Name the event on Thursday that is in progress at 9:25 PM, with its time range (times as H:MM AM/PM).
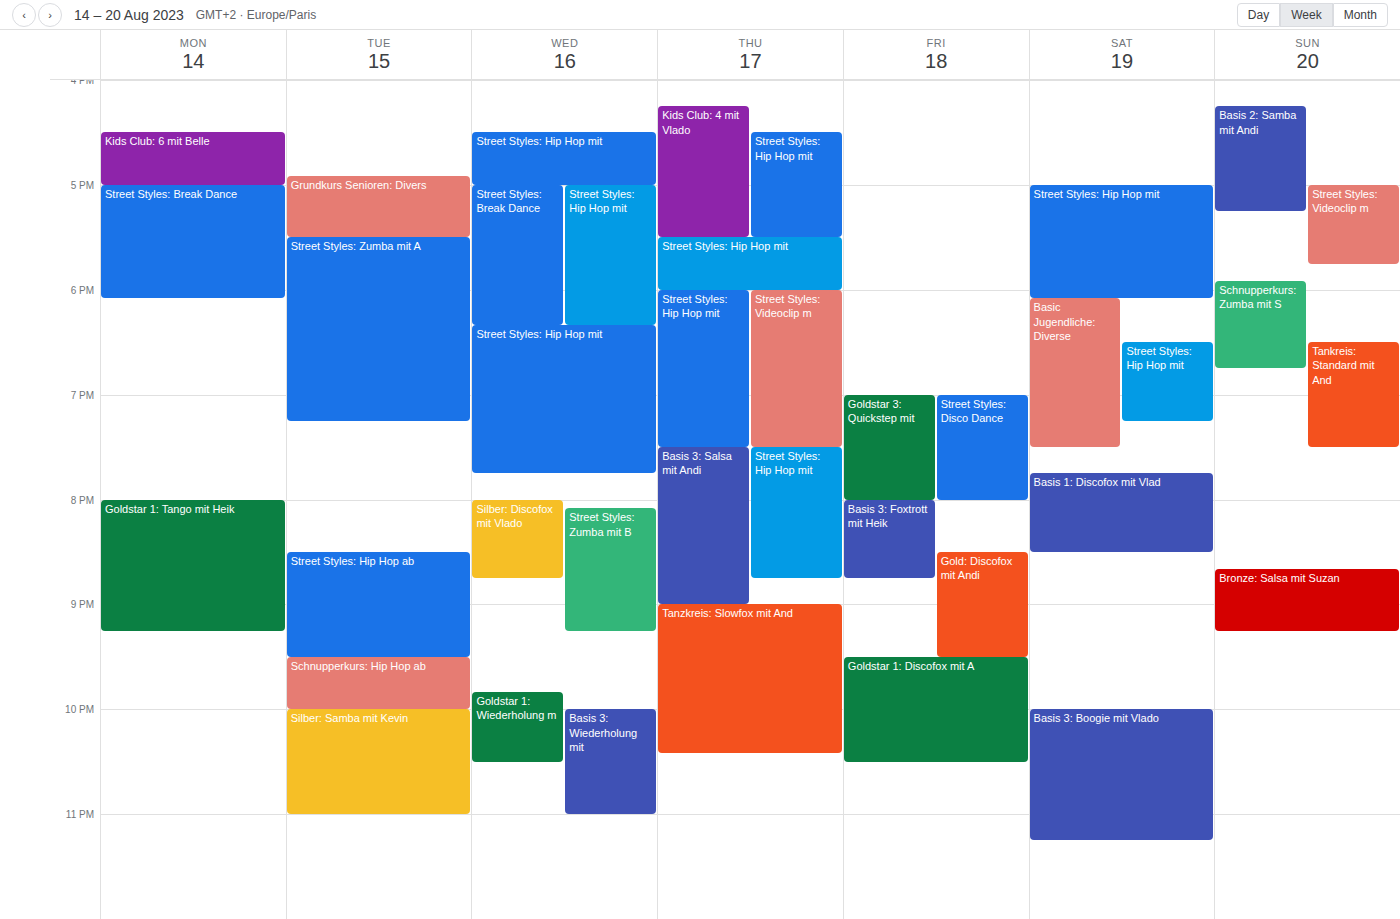
"Tanzkreis: Slowfox mit And", 9:00 PM to 10:25 PM